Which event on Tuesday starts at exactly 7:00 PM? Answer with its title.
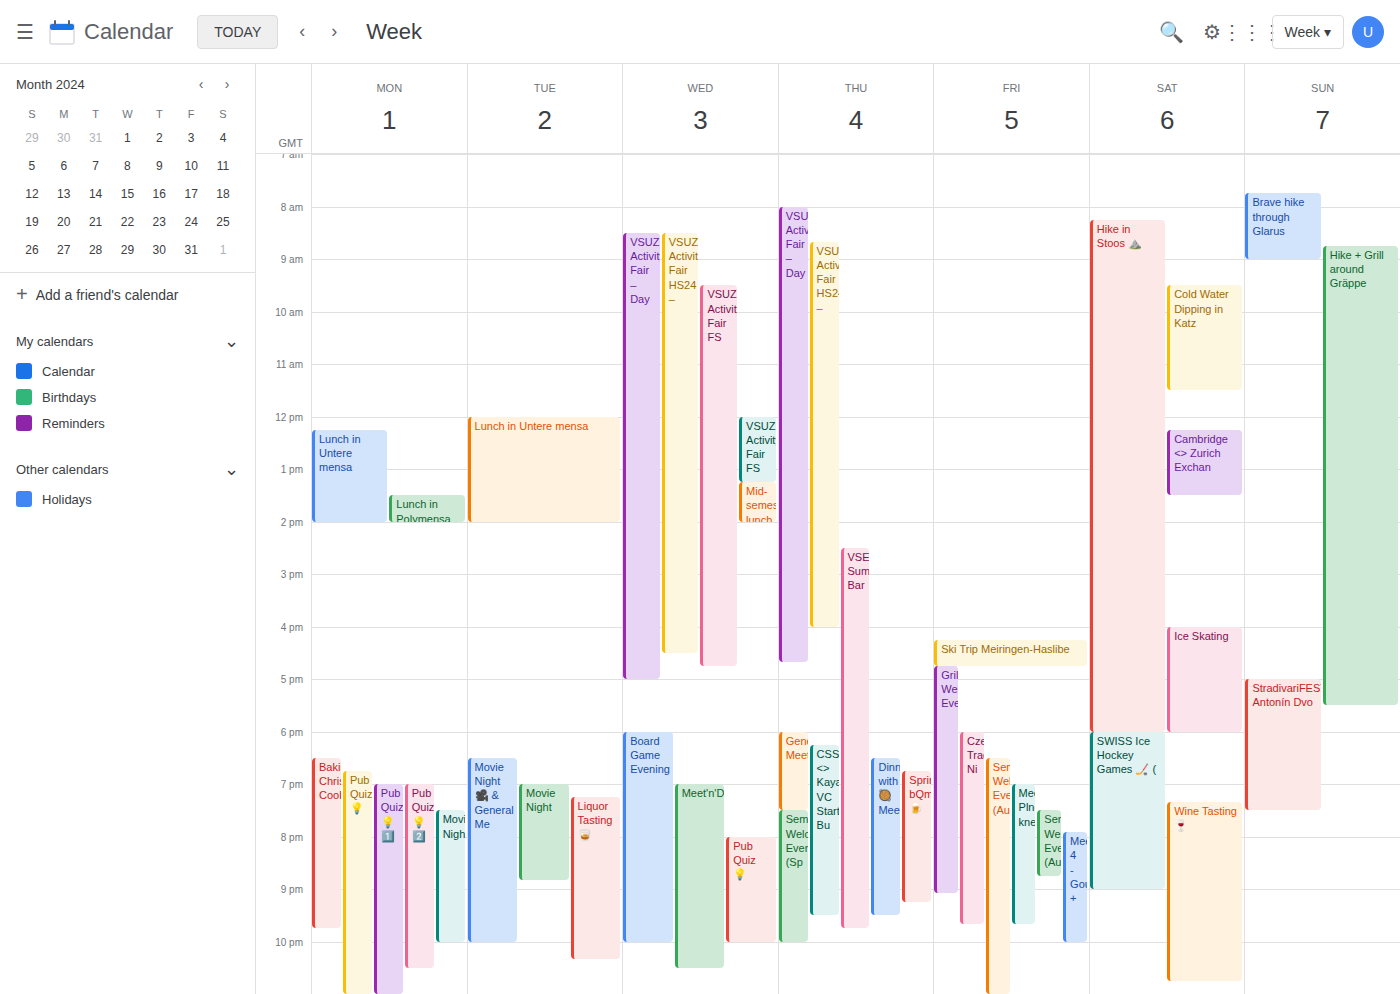
"Movie Night"